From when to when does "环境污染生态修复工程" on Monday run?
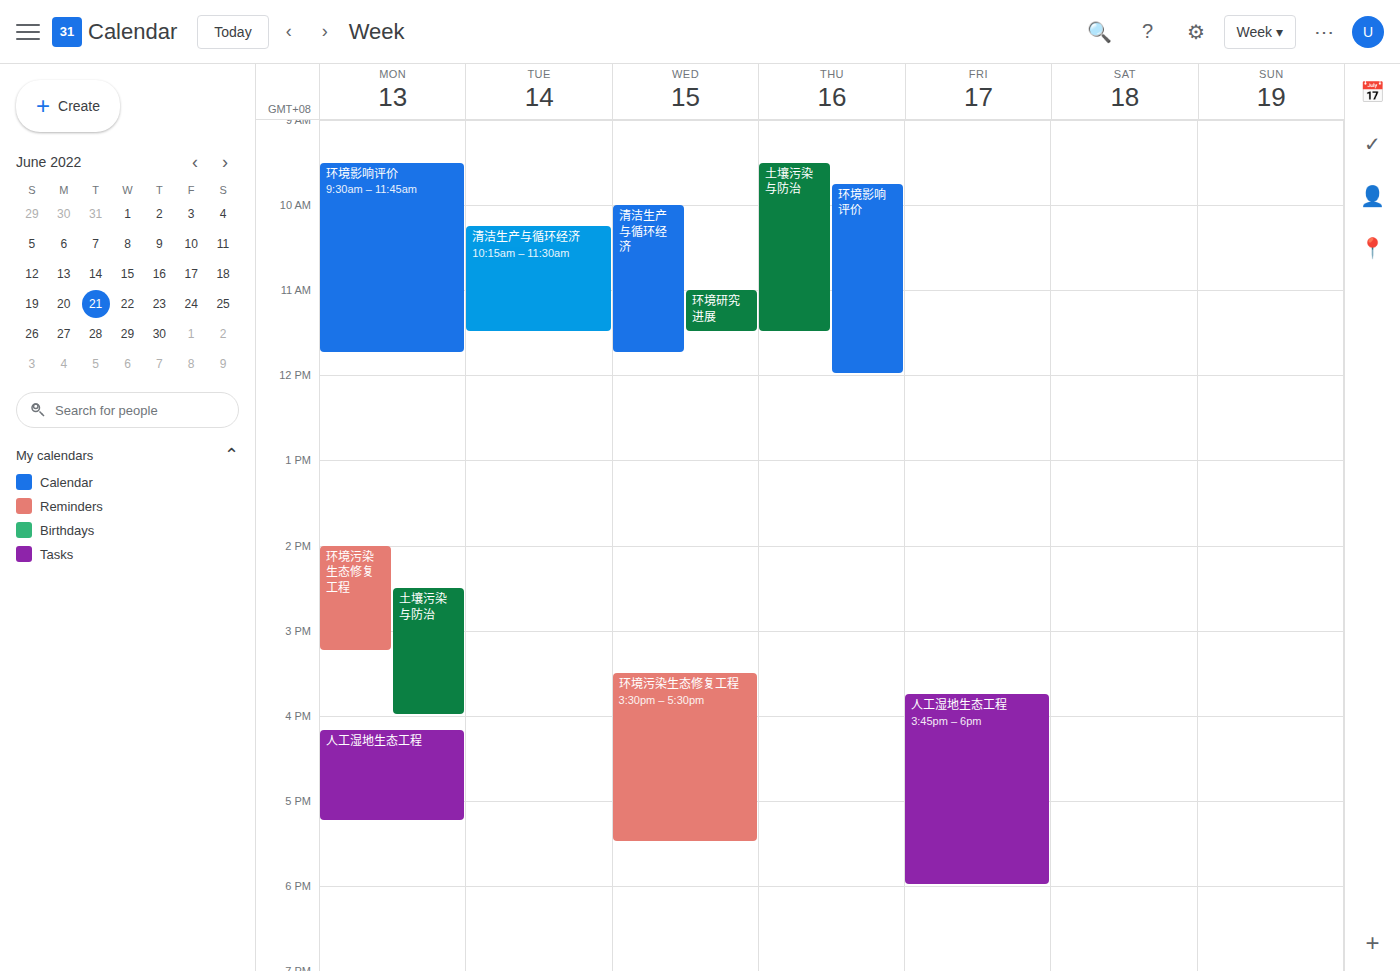
2:00 PM to 3:15 PM